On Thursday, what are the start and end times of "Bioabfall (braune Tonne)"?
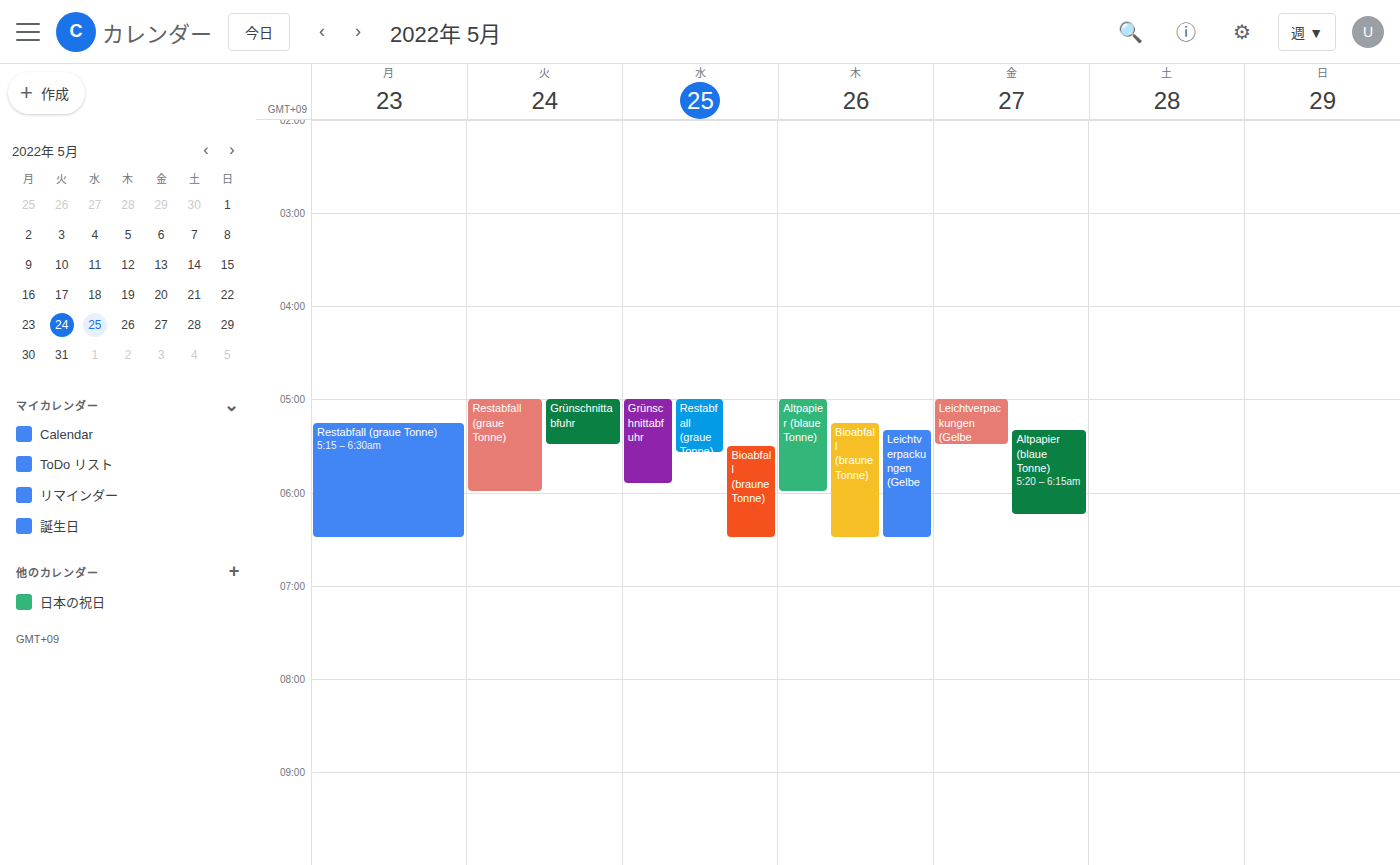
5:15 AM to 6:30 AM